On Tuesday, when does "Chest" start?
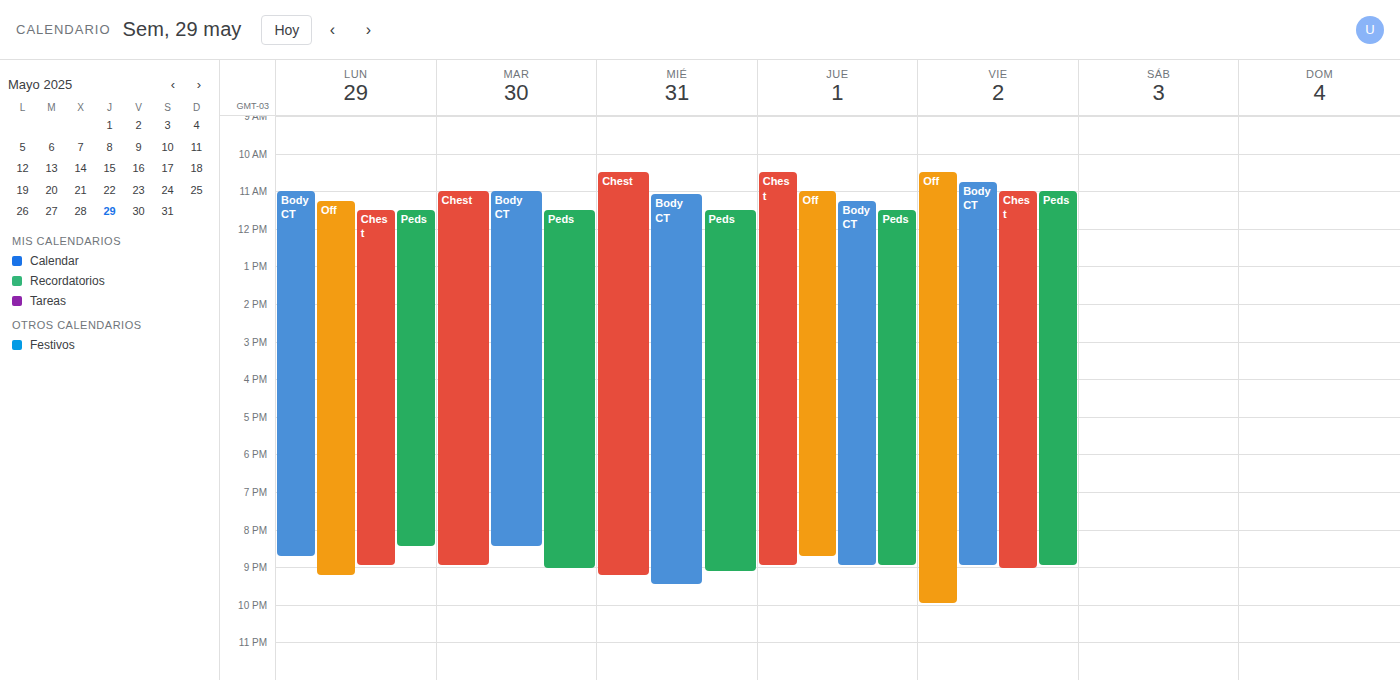
11:00 AM